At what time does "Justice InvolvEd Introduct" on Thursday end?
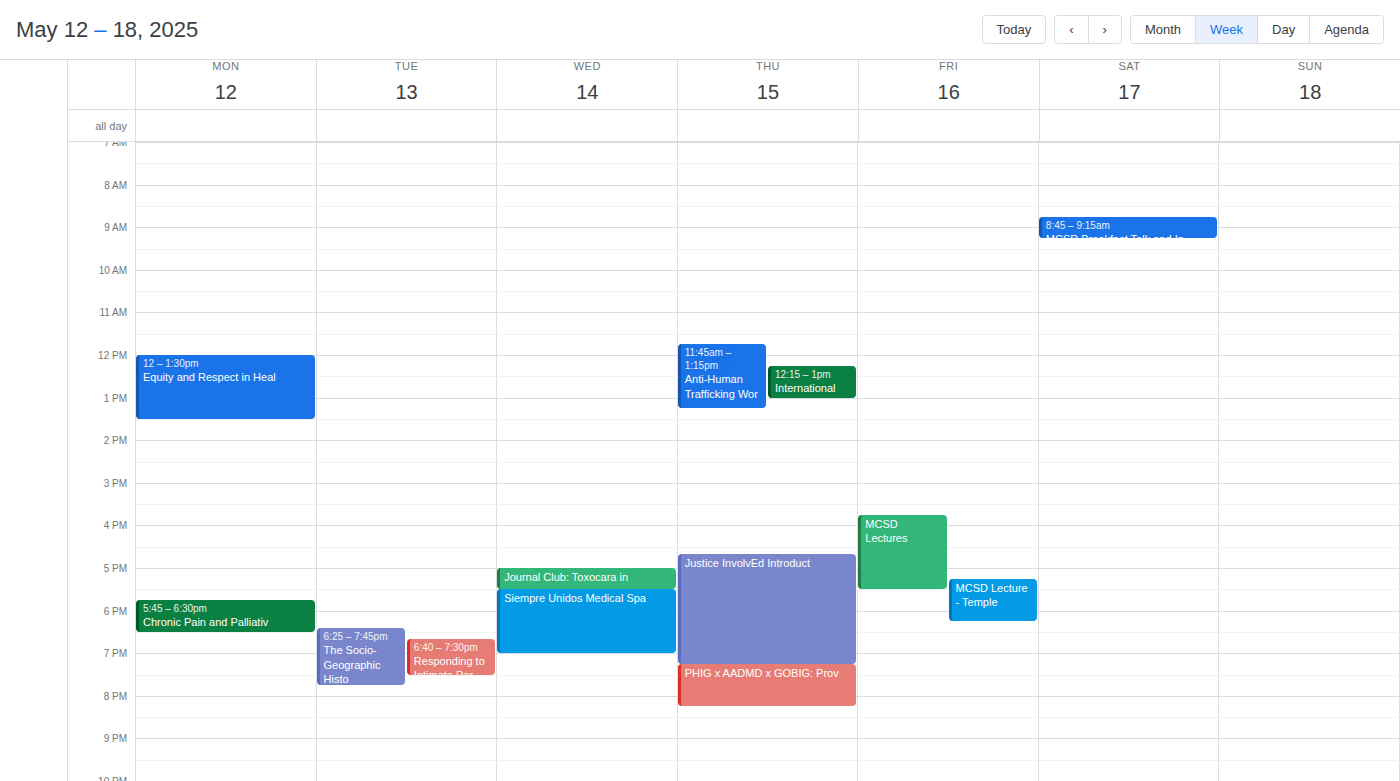
7:15 PM